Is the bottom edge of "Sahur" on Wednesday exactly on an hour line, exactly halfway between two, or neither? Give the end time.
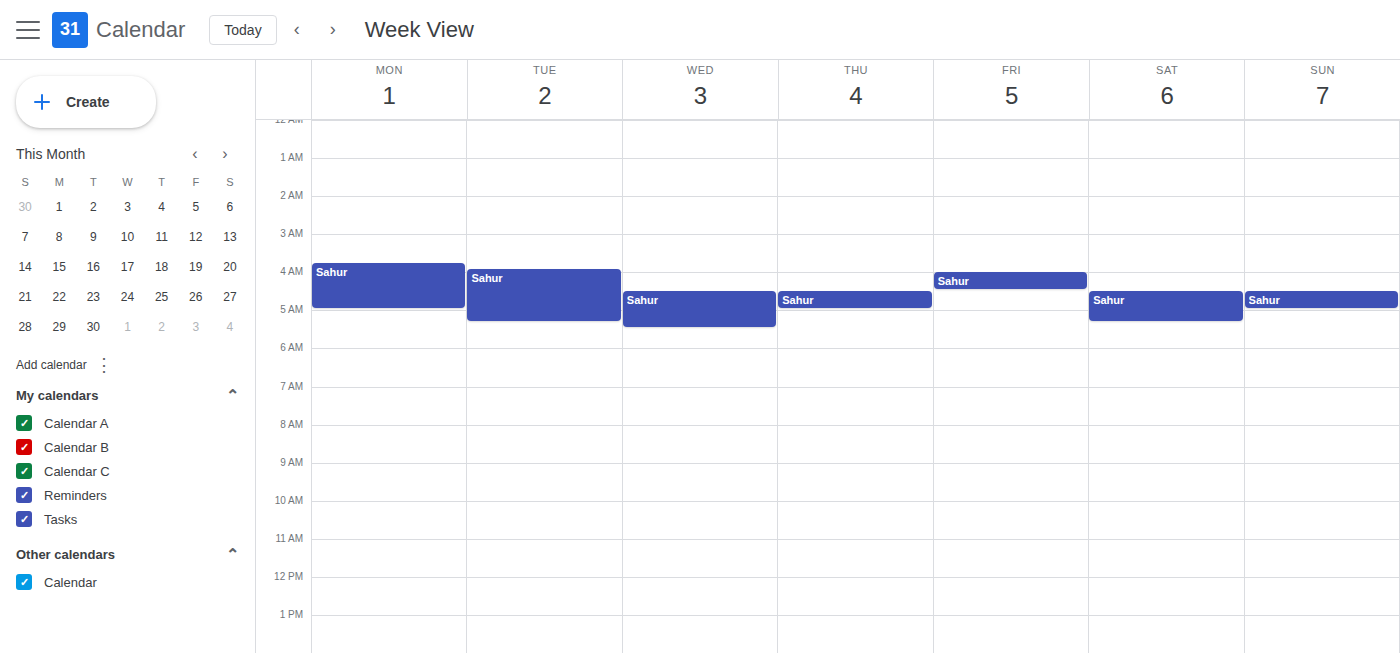
5:30 AM -- halfway between the 5 AM and 6 AM lines.